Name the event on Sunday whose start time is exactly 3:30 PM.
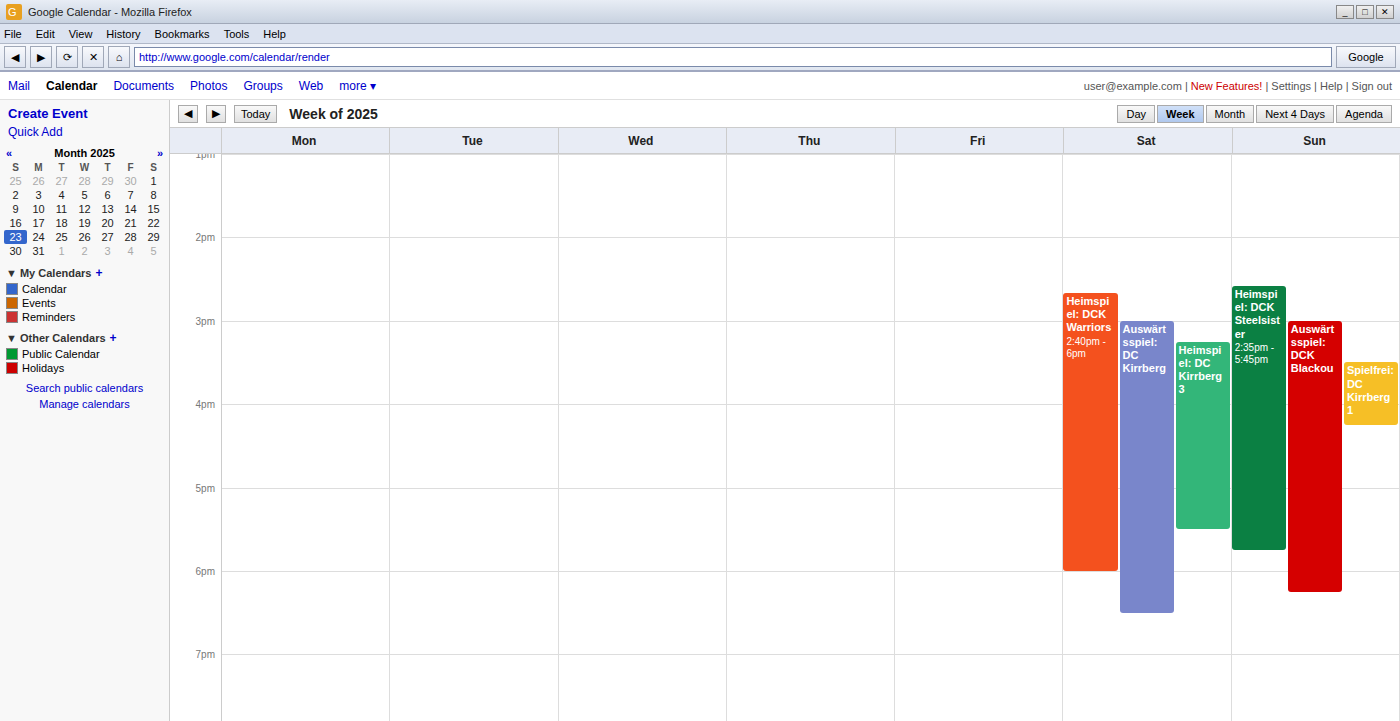
"Spielfrei: DC Kirrberg 1"